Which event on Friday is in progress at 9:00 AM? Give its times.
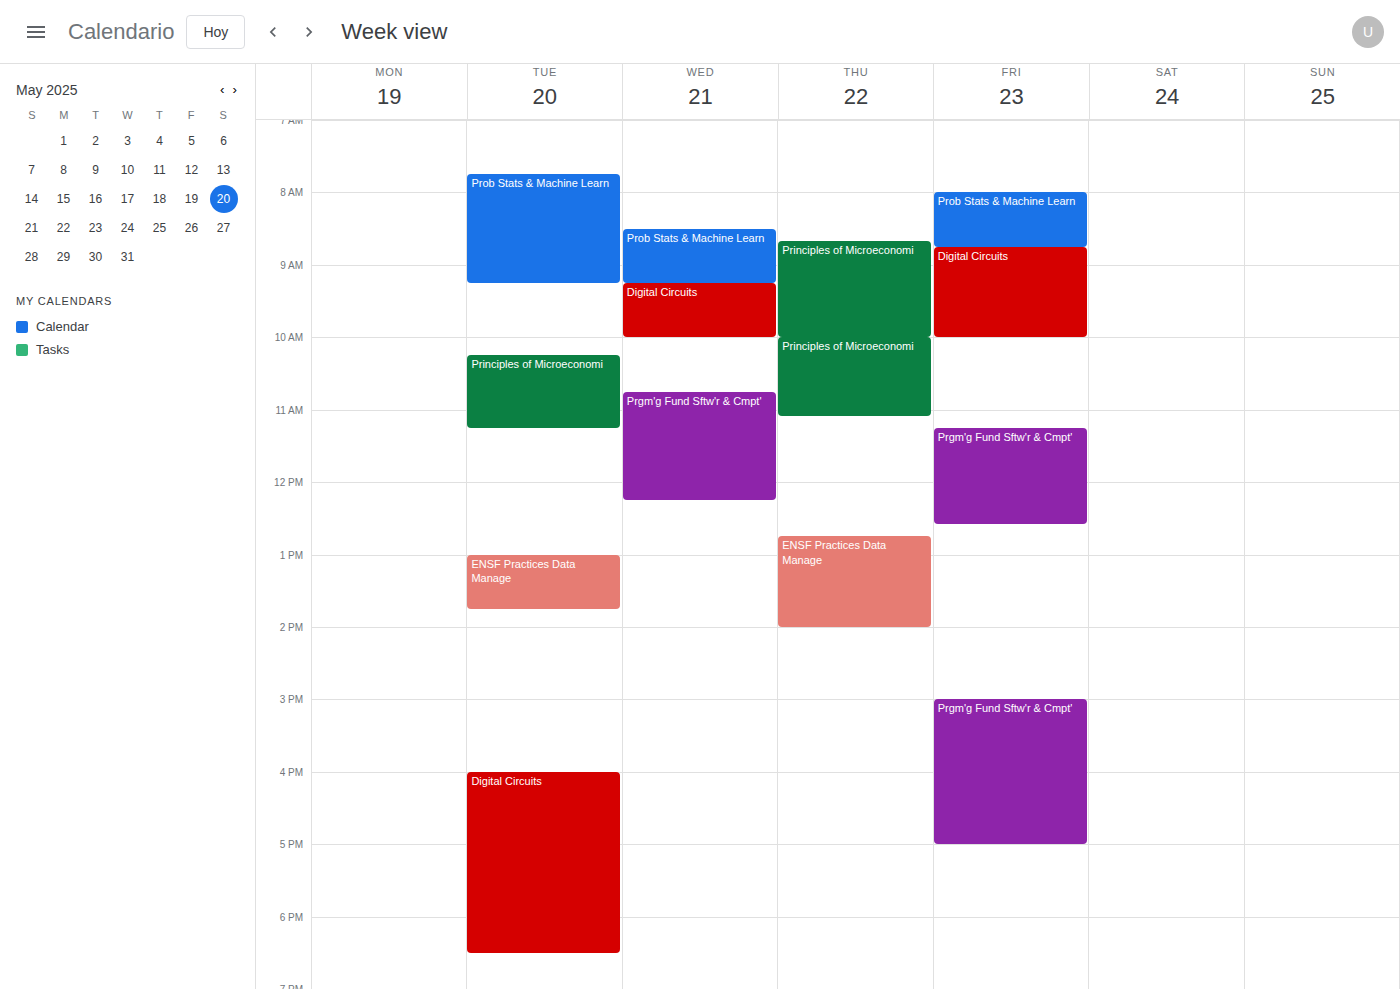
"Digital Circuits", 8:45 AM to 10:00 AM